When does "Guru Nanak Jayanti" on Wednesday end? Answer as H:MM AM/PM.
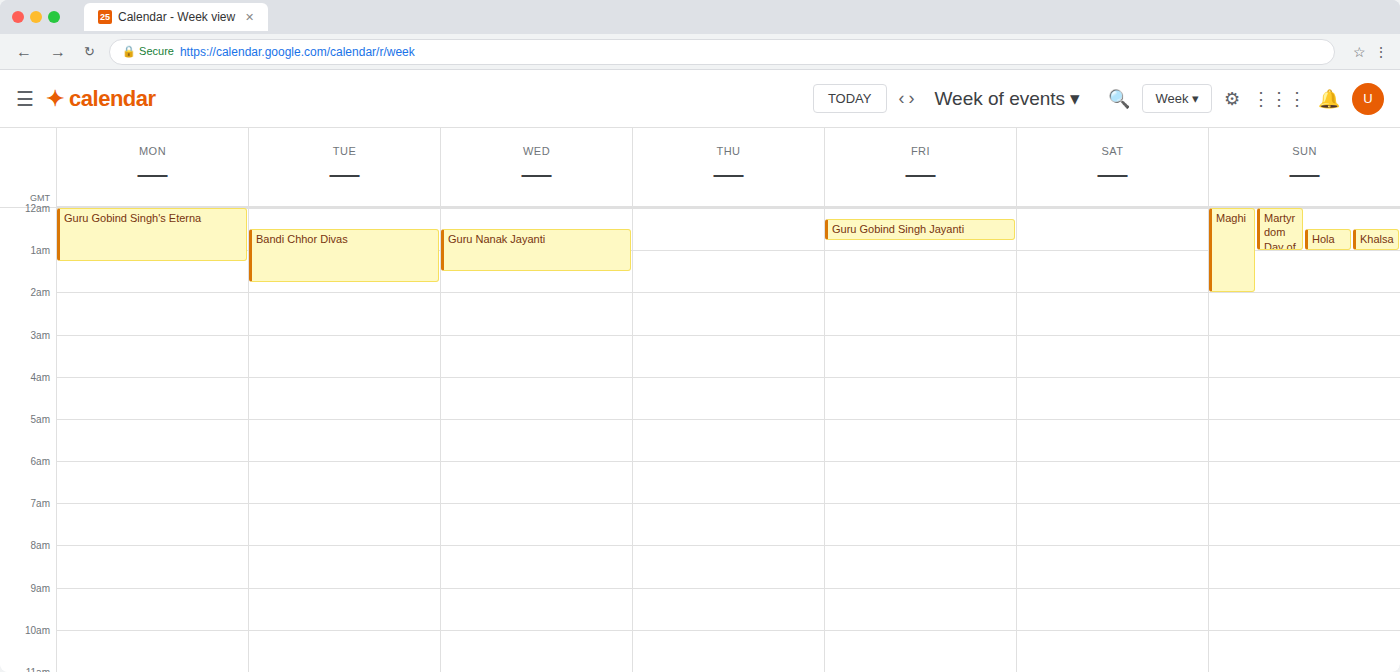
1:30 AM